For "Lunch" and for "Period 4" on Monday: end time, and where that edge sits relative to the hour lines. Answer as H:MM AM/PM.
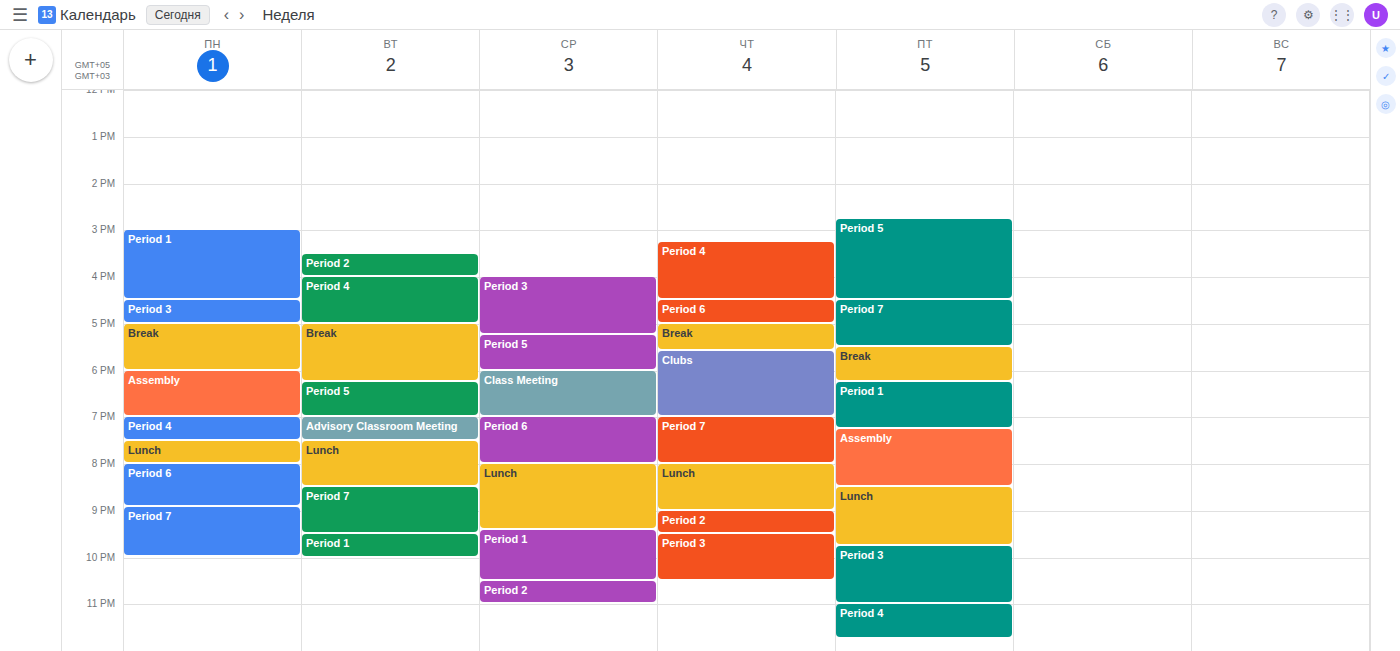
"Lunch": 8:00 PM, exactly on the 8 PM line. "Period 4": 7:30 PM, halfway between the 7 PM and 8 PM lines.